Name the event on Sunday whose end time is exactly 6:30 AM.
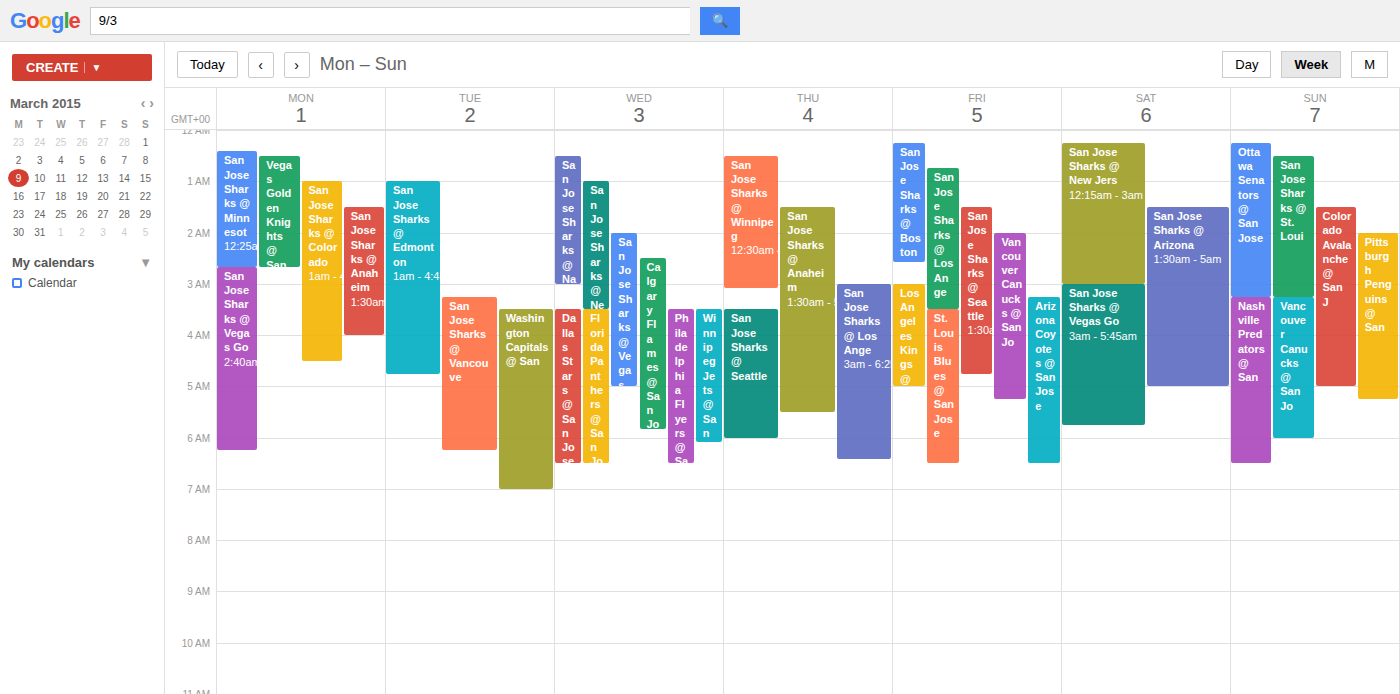
"Nashville Predators @ San"